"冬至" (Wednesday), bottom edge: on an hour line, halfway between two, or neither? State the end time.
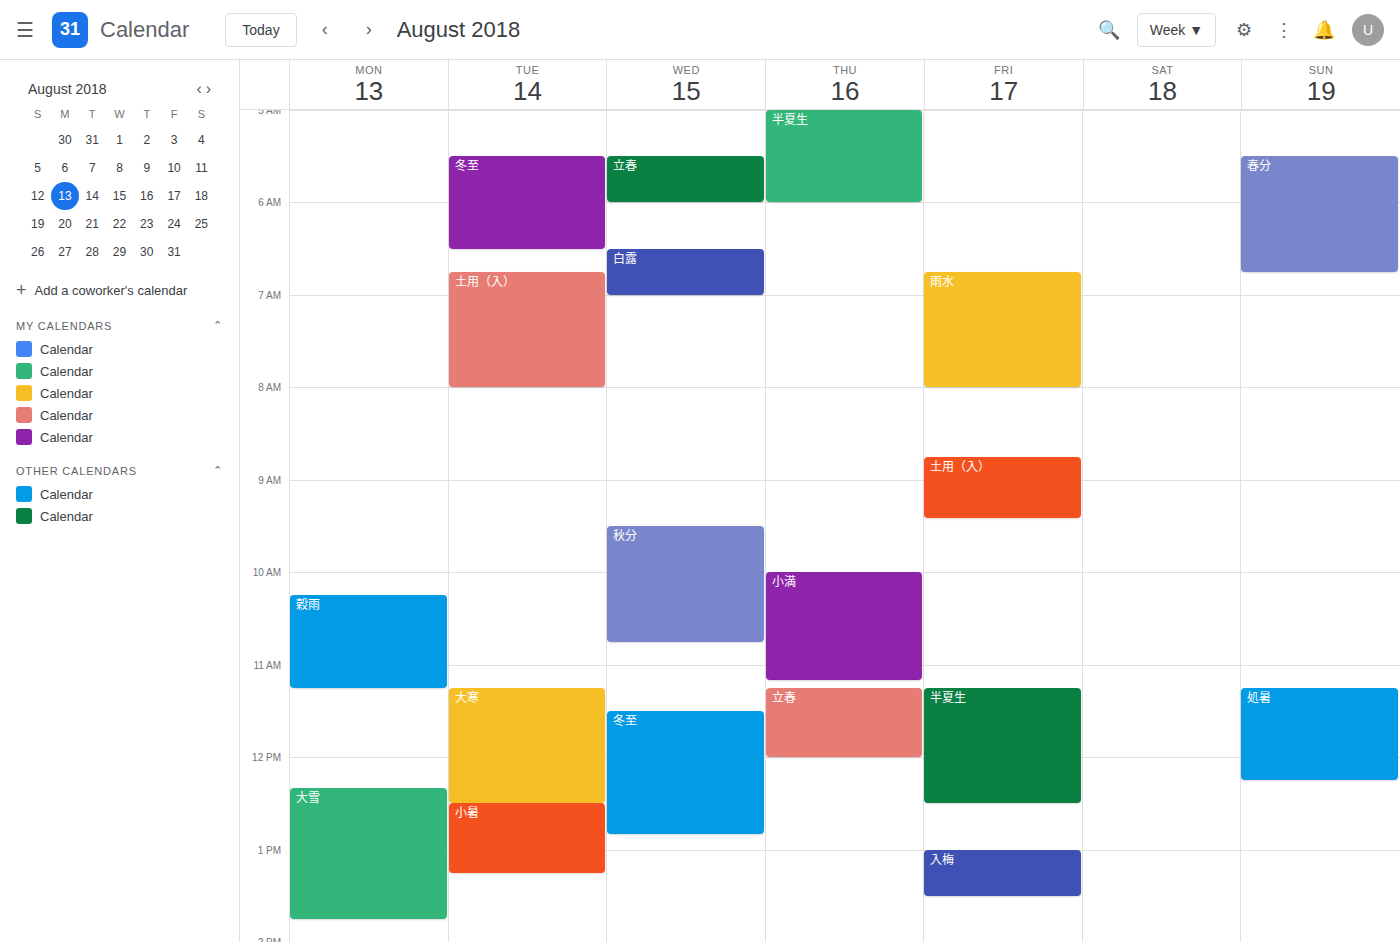
12:50 PM -- neither: 50 minutes below the 12 PM line and 10 minutes above the 1 PM line.